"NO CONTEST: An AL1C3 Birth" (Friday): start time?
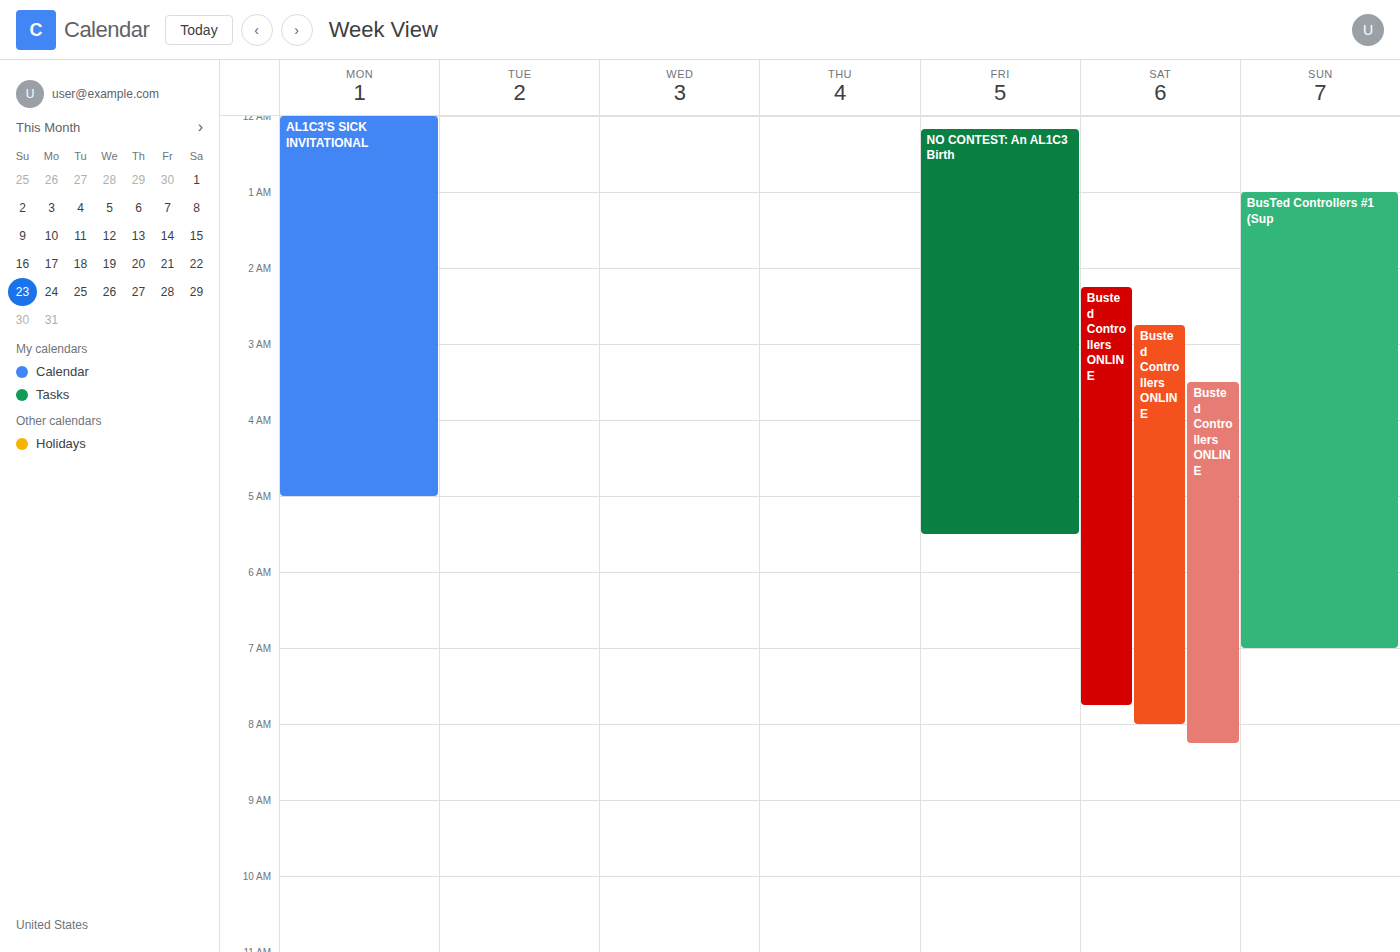
12:10 AM